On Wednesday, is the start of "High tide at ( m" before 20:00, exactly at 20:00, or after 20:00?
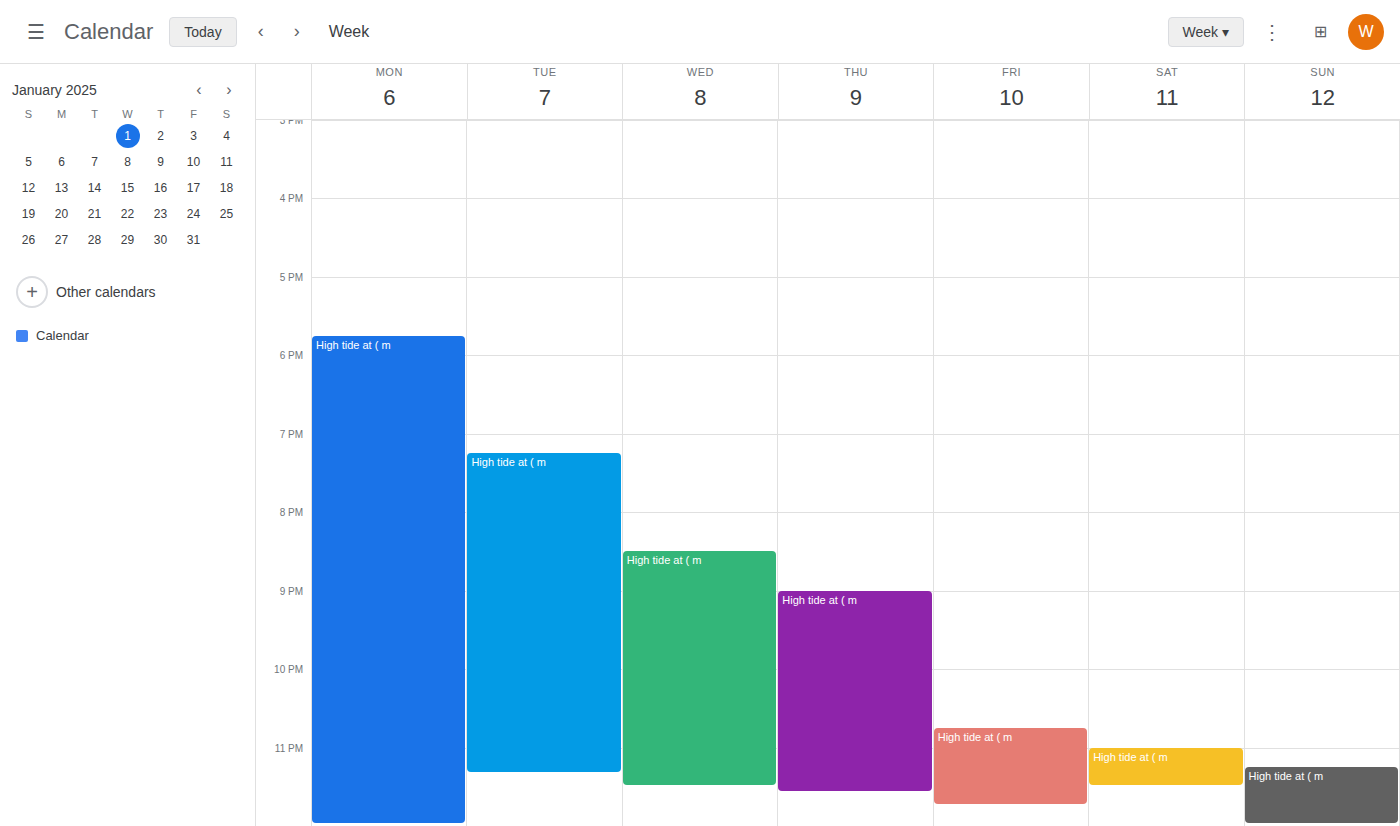
20:30 -- after 20:00, 30 minutes below the 20:00 line.